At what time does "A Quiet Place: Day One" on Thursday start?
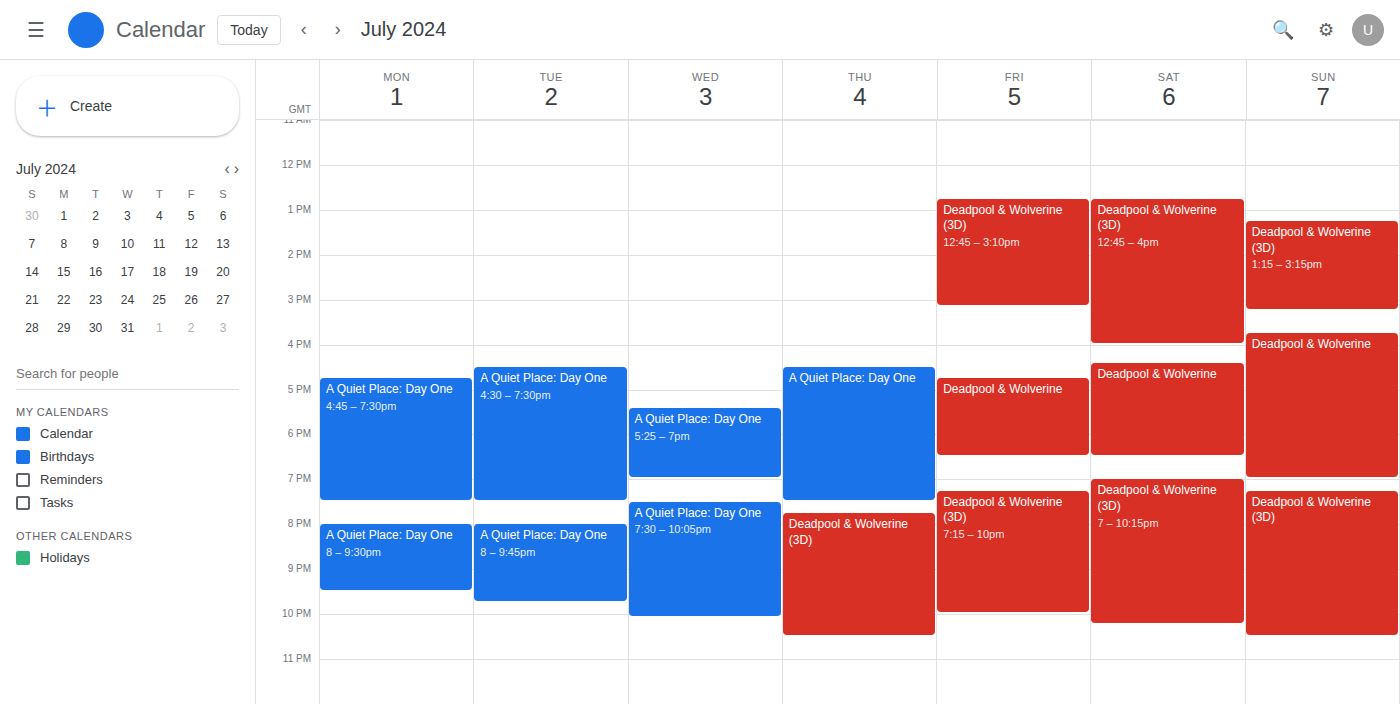
4:30 PM